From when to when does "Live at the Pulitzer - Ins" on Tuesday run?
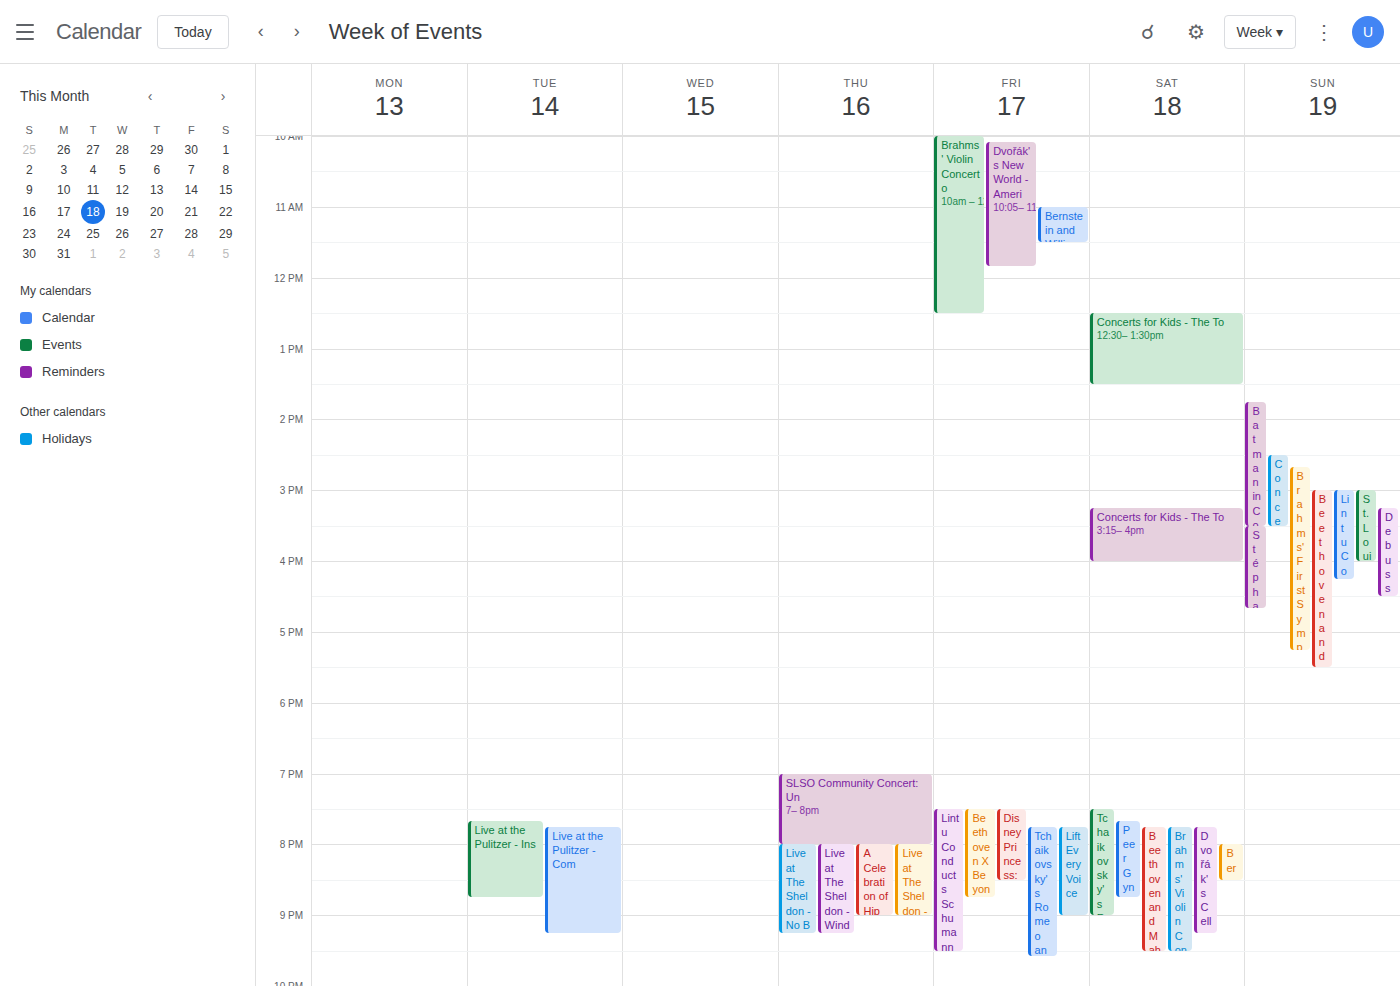
19:40 to 20:45